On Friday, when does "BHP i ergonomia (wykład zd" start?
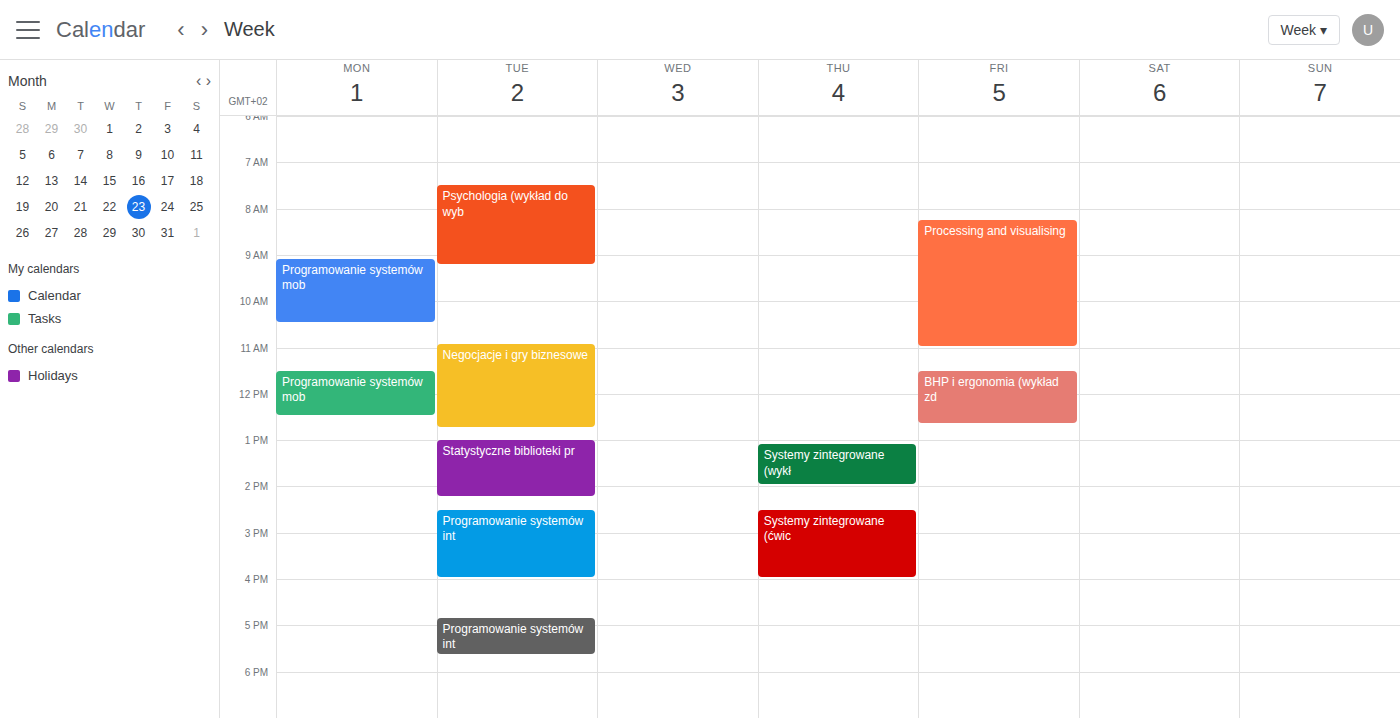
11:30